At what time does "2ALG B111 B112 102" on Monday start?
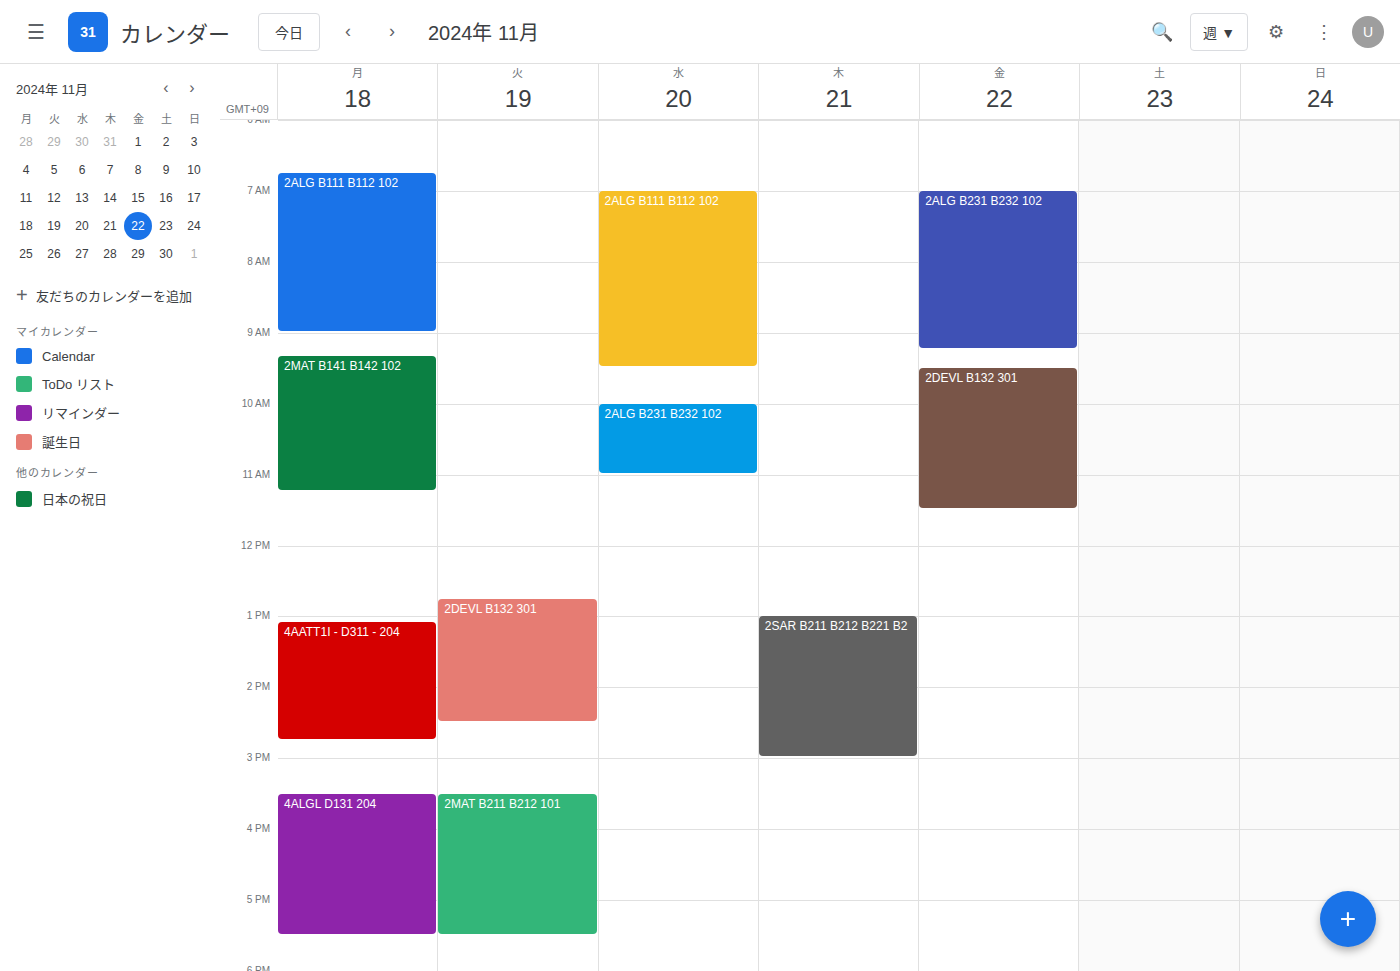
6:45 AM